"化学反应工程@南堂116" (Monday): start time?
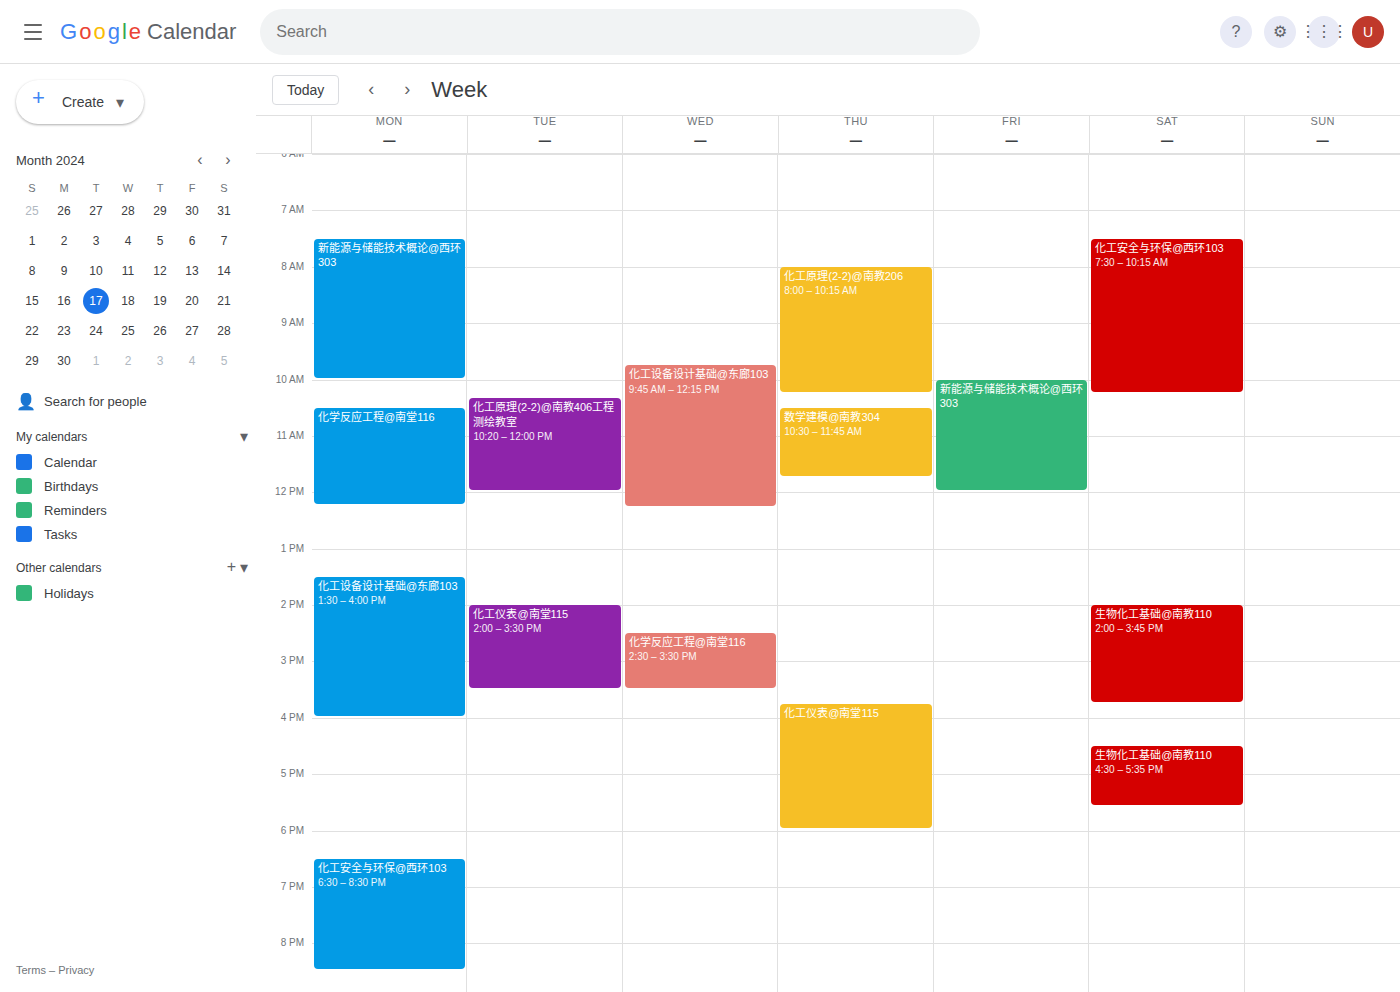
10:30 AM